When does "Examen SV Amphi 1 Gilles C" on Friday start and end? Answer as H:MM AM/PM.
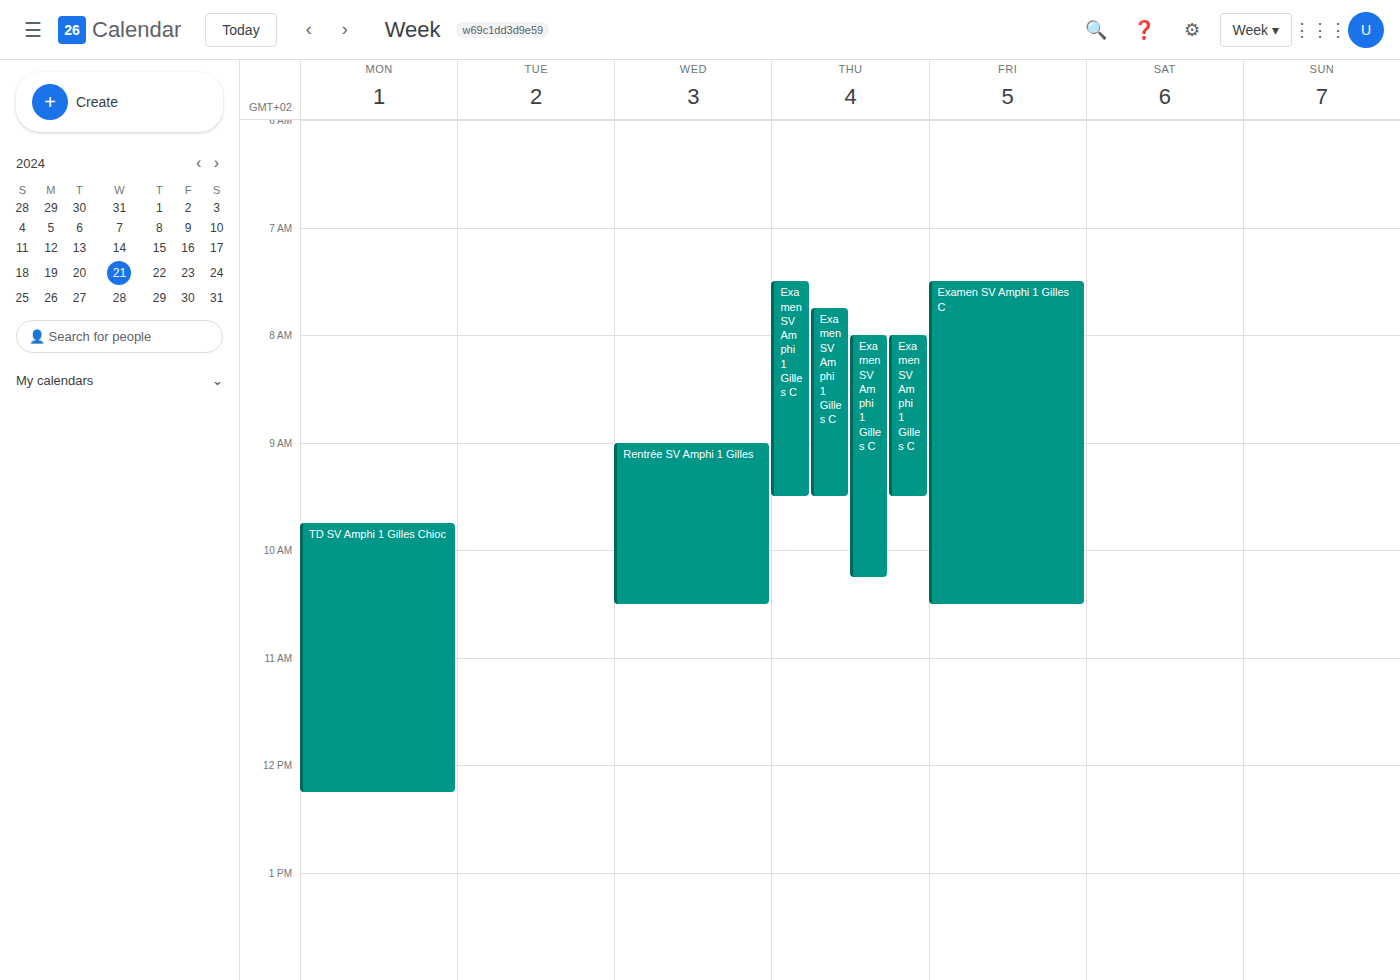
7:30 AM to 10:30 AM